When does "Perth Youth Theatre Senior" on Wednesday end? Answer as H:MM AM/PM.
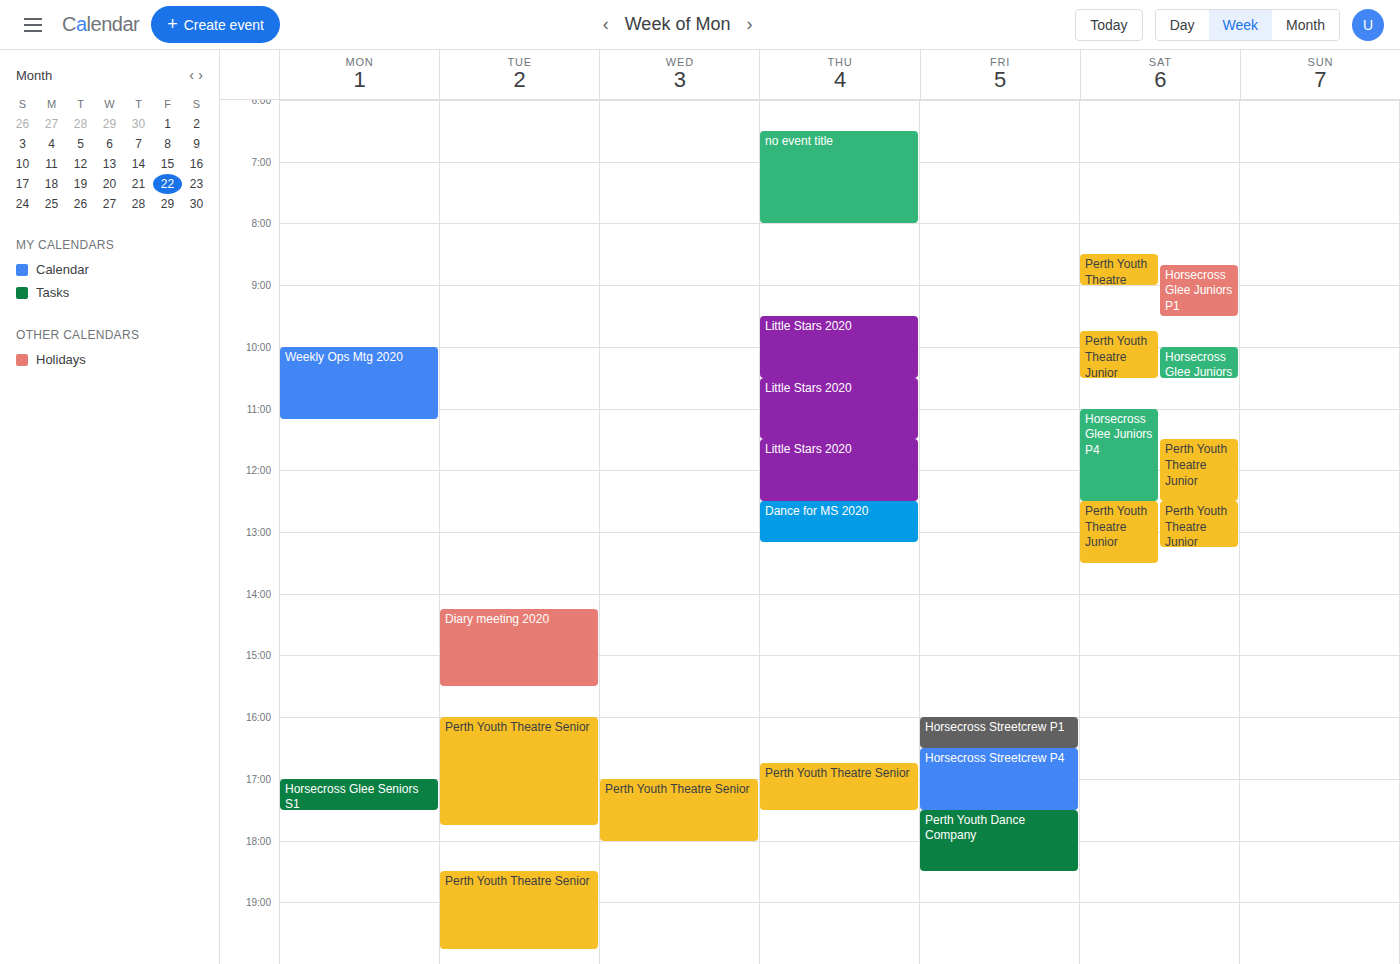
6:00 PM